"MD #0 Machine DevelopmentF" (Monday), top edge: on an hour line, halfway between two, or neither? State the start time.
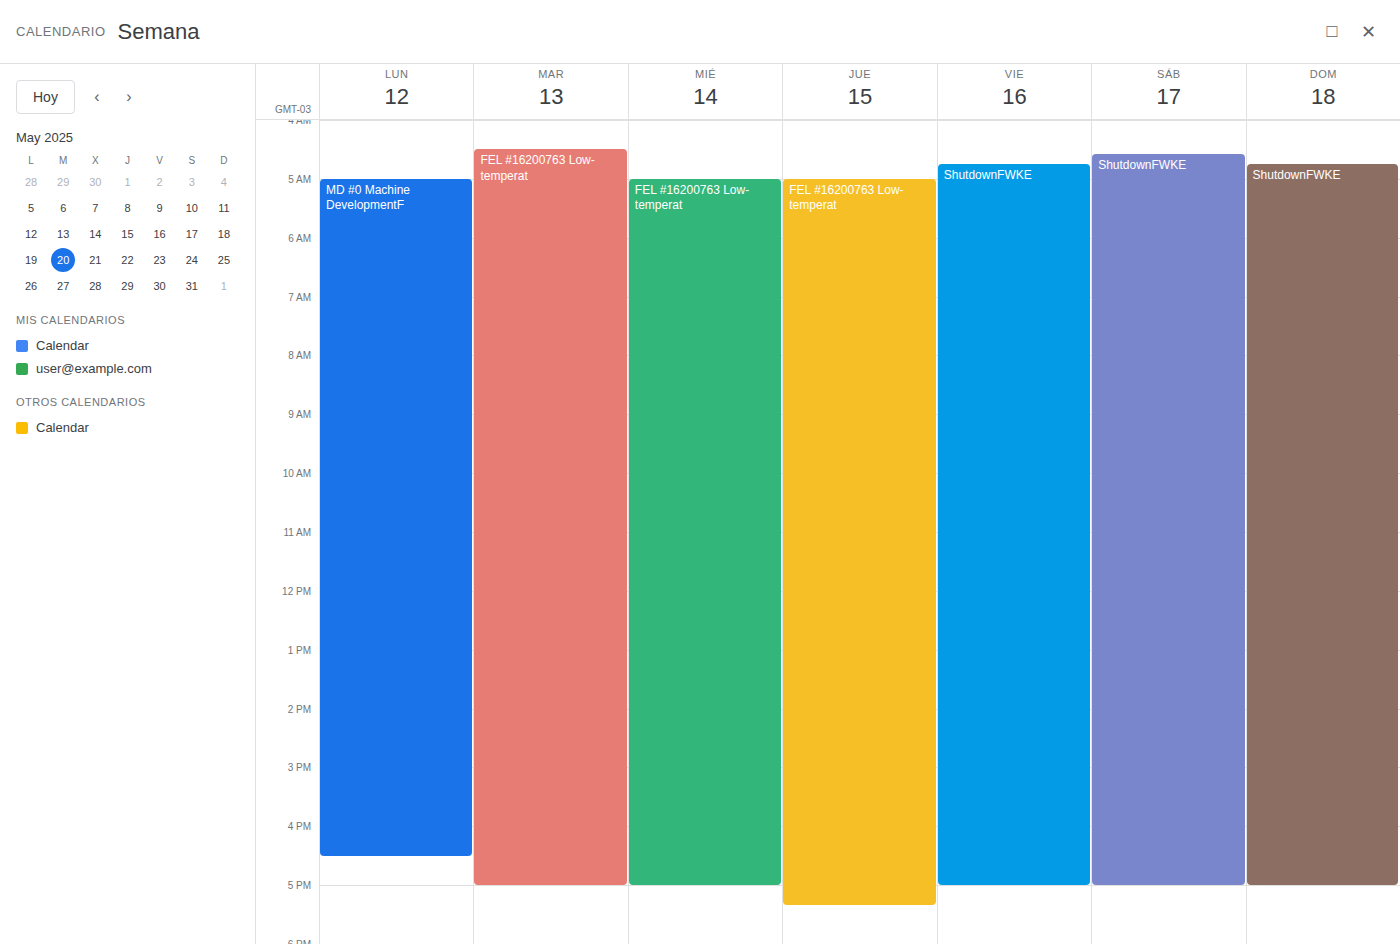
5:00 AM -- exactly on the 5 AM line.